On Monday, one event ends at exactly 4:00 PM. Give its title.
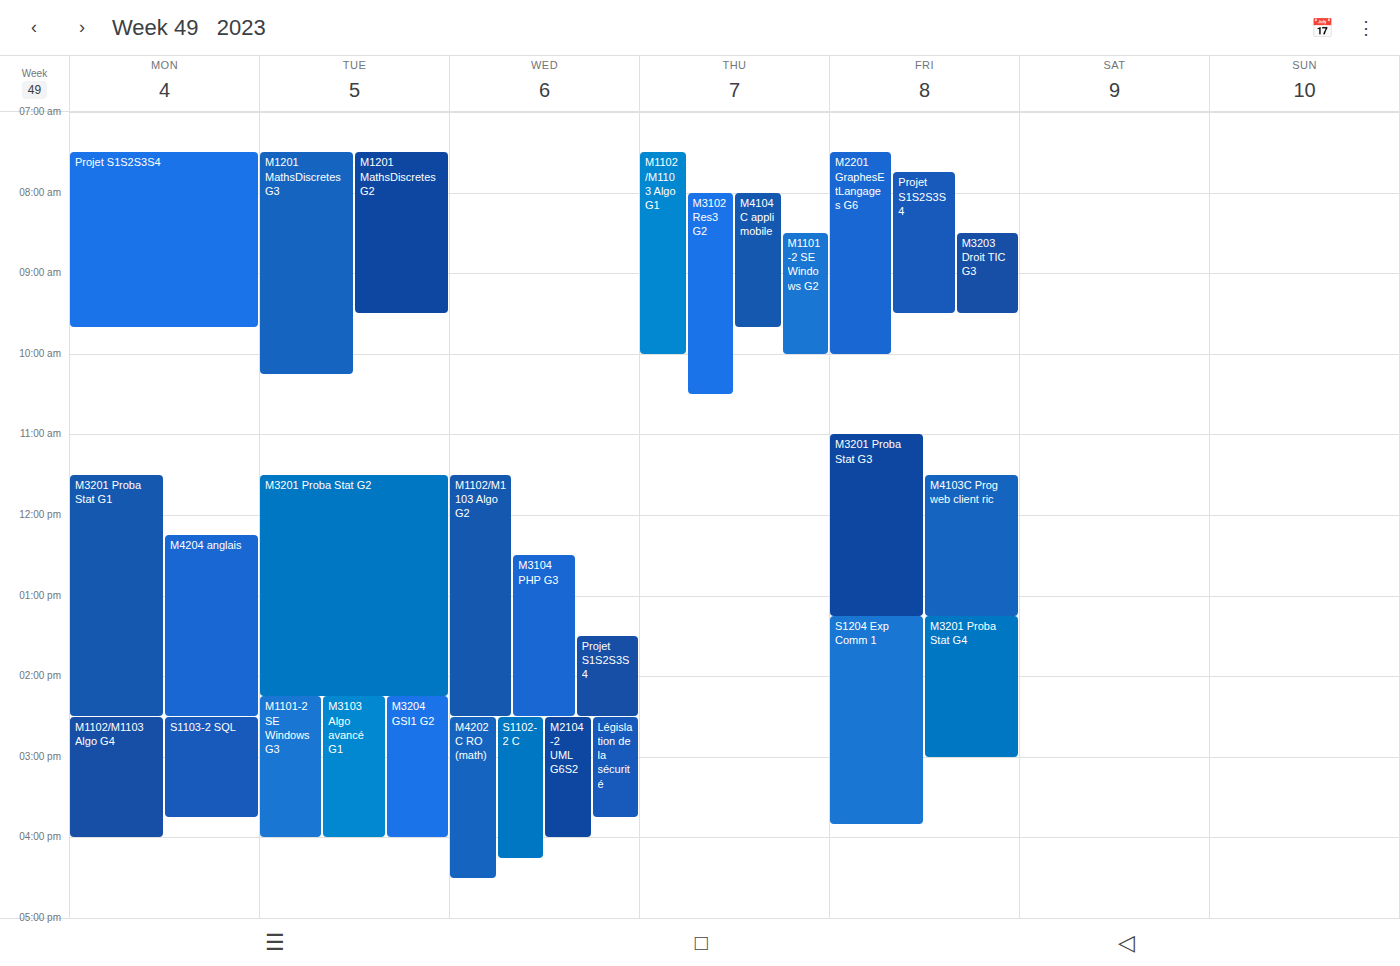
"M1102/M1103 Algo G4"